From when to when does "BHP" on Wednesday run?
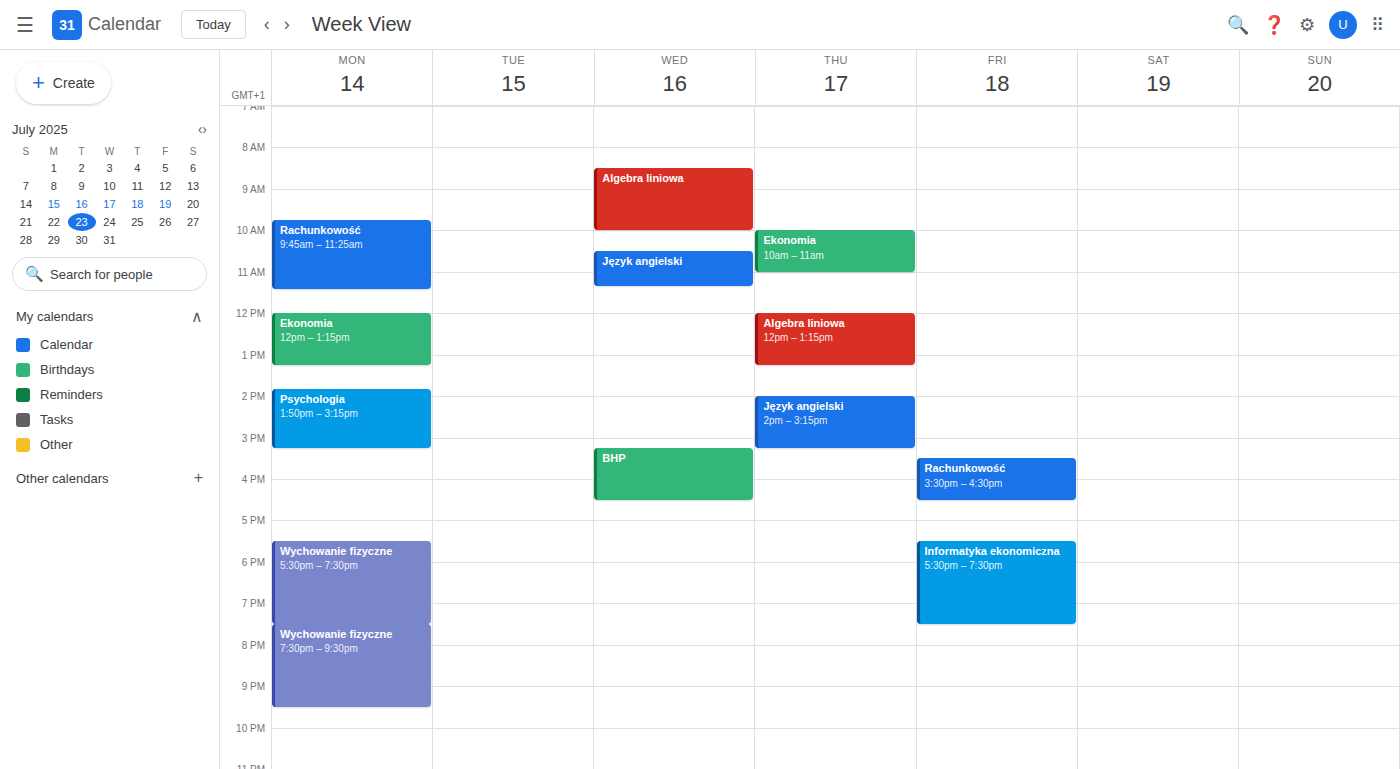
3:15 PM to 4:30 PM